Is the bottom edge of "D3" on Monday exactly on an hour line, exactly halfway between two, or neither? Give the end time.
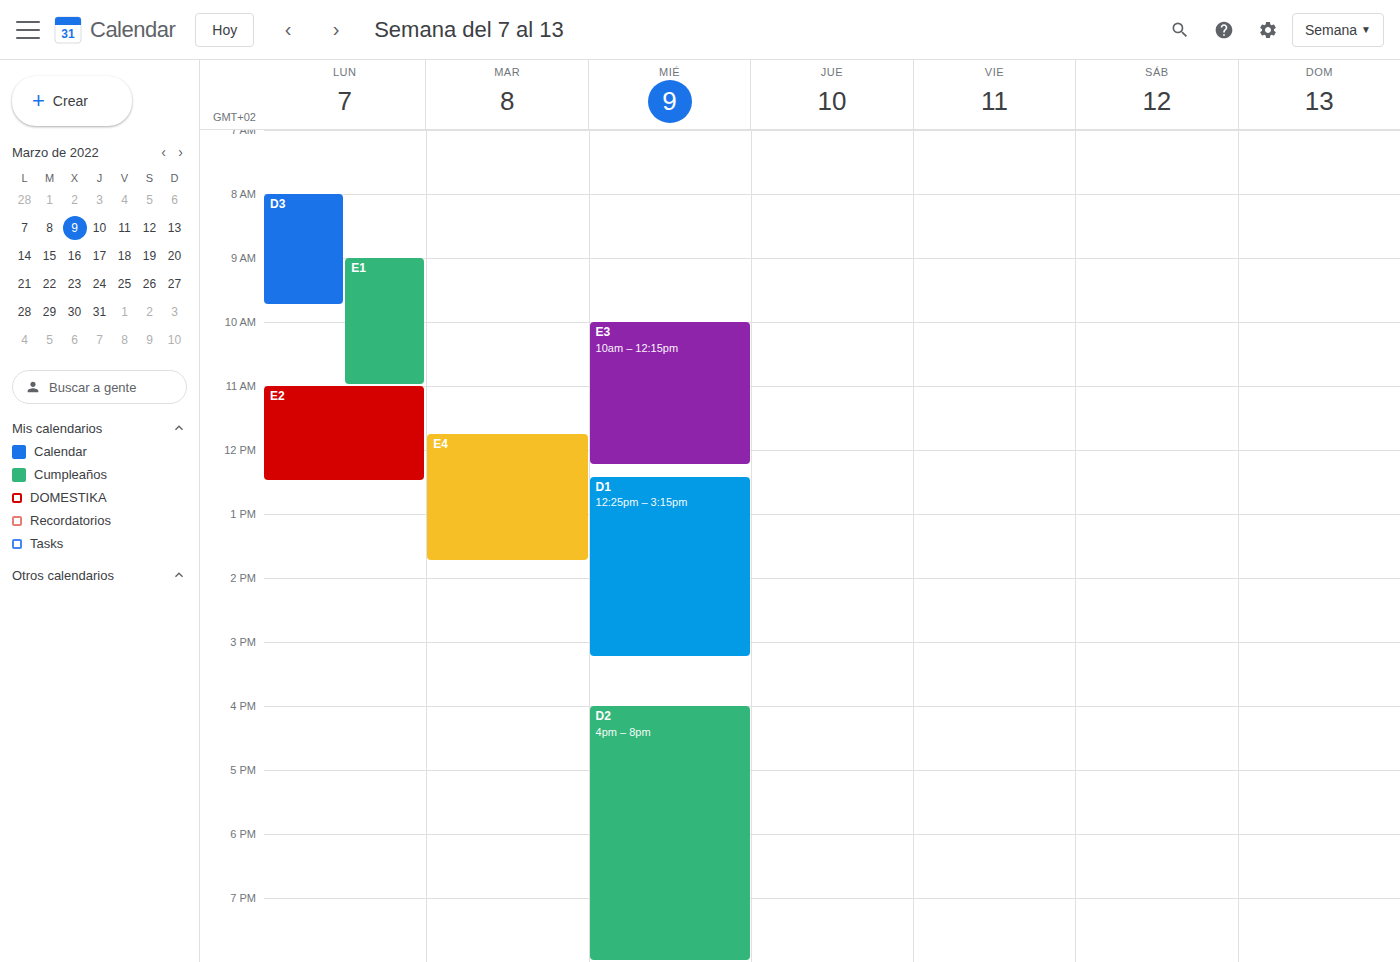
9:45 AM -- neither: three quarters of the way from the 9 AM line to the 10 AM line.